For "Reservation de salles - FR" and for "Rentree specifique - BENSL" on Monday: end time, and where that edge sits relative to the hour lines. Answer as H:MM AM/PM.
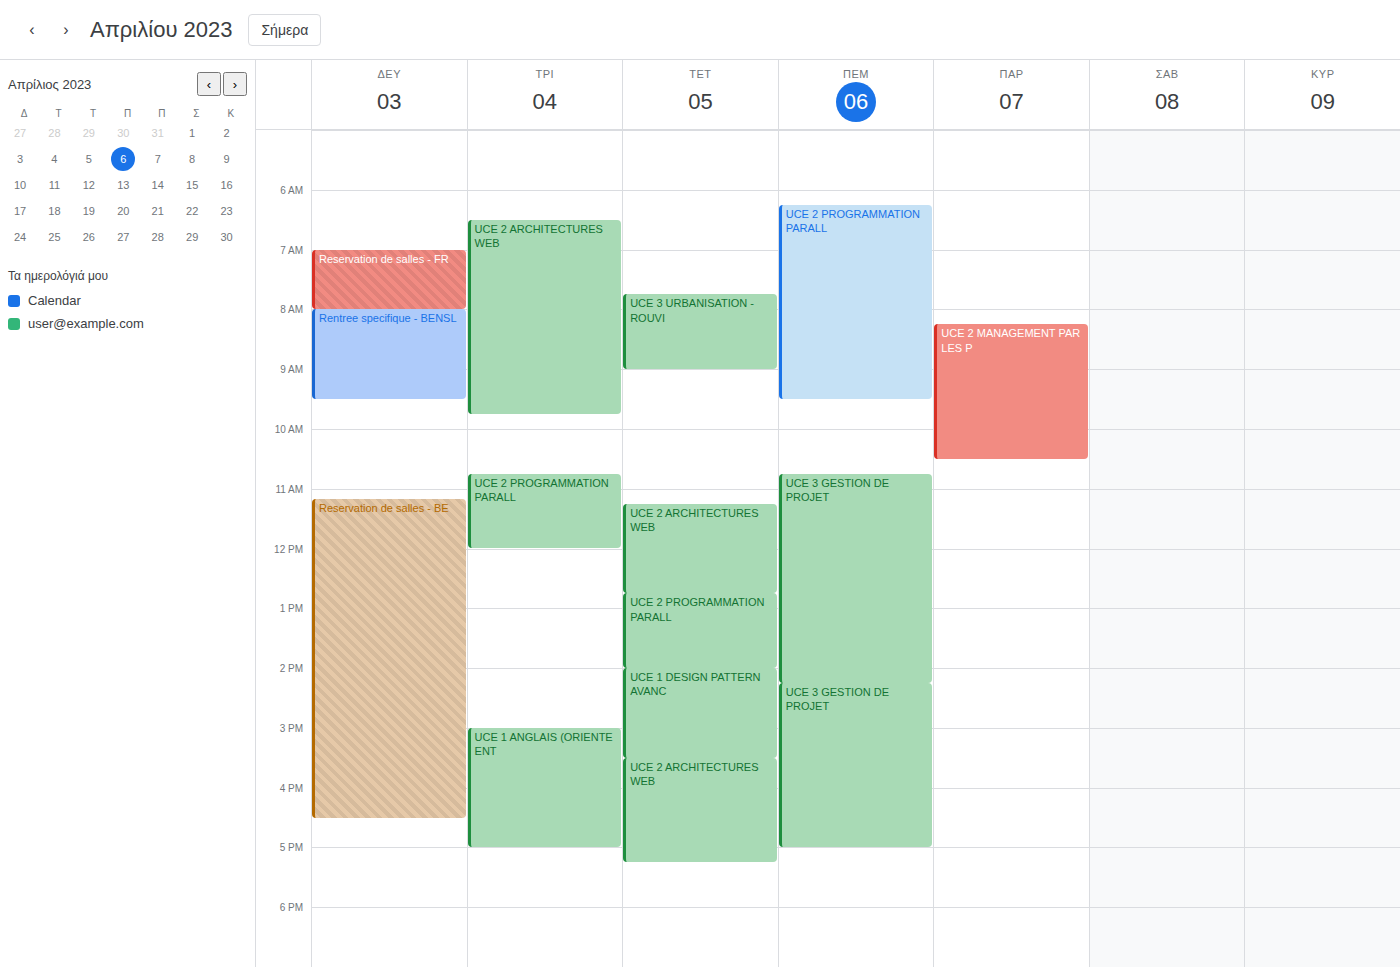
"Reservation de salles - FR": 8:00 AM, exactly on the 8 AM line. "Rentree specifique - BENSL": 9:30 AM, halfway between the 9 AM and 10 AM lines.